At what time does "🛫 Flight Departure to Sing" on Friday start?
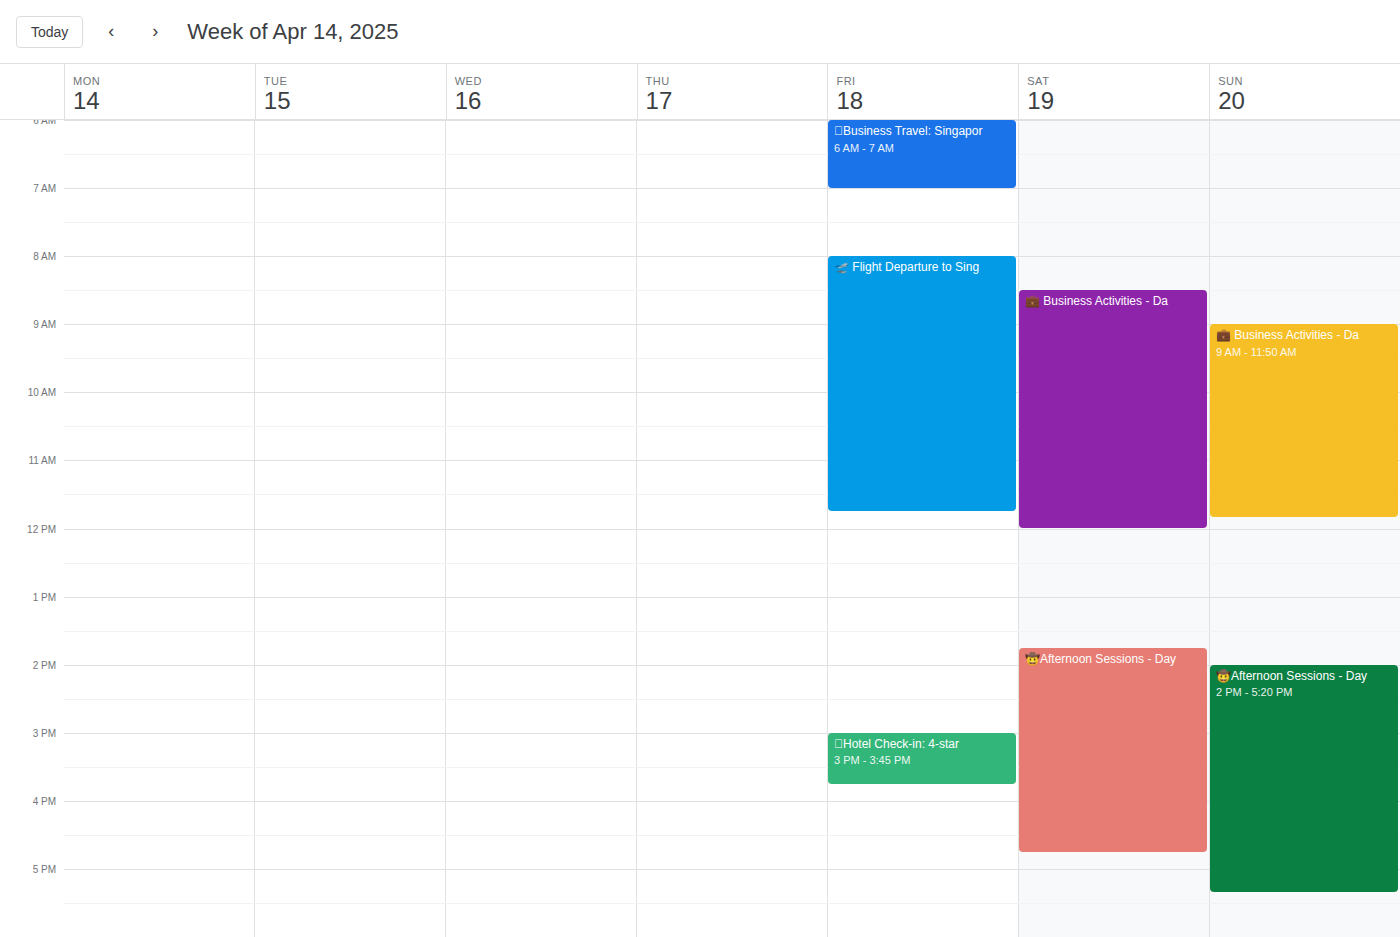
8:00 AM